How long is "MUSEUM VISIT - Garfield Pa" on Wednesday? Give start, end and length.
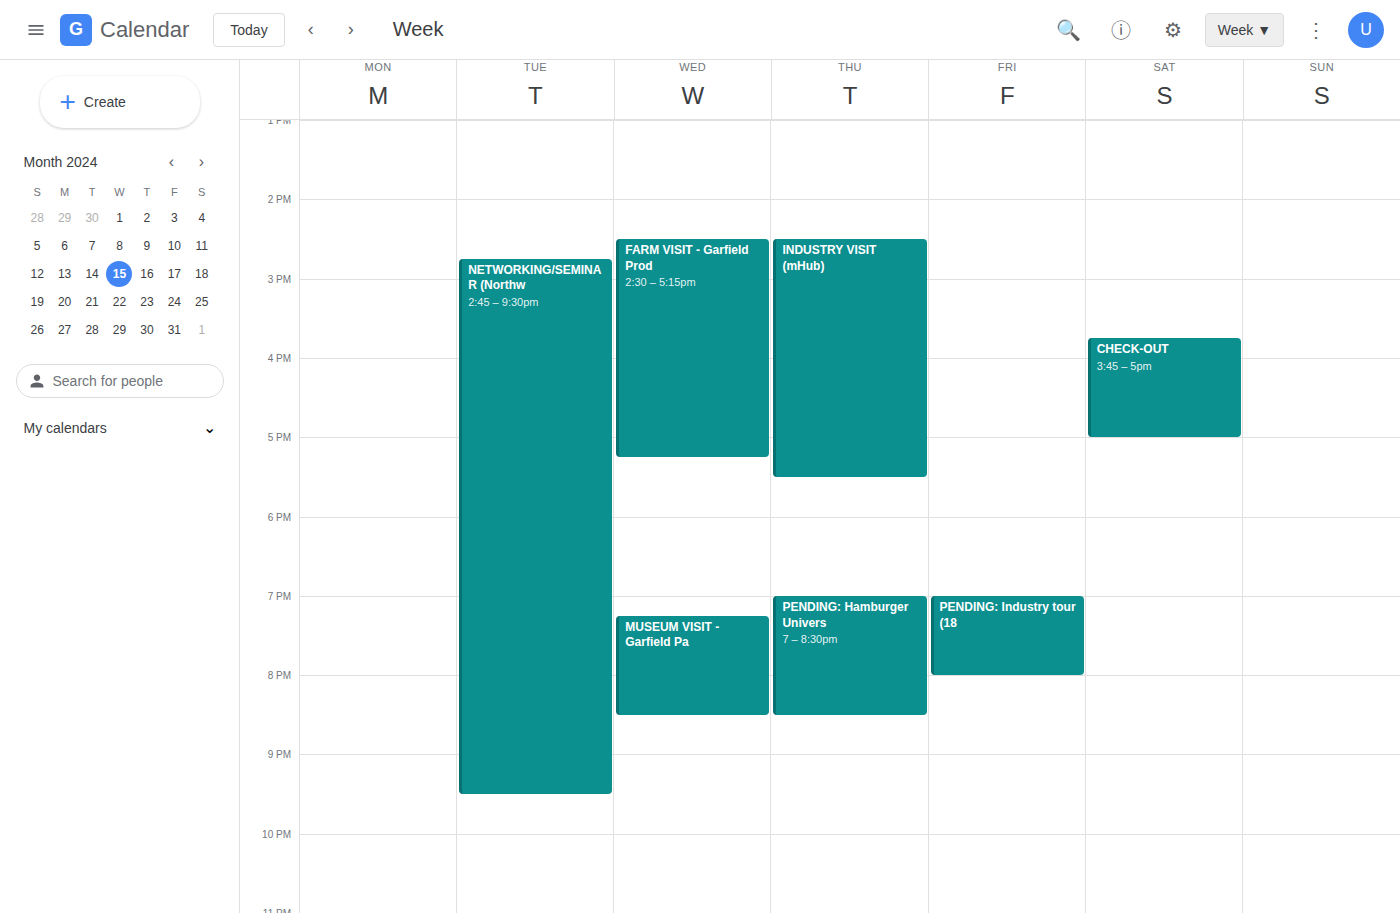
19:15 to 20:30, 1 hour 15 minutes